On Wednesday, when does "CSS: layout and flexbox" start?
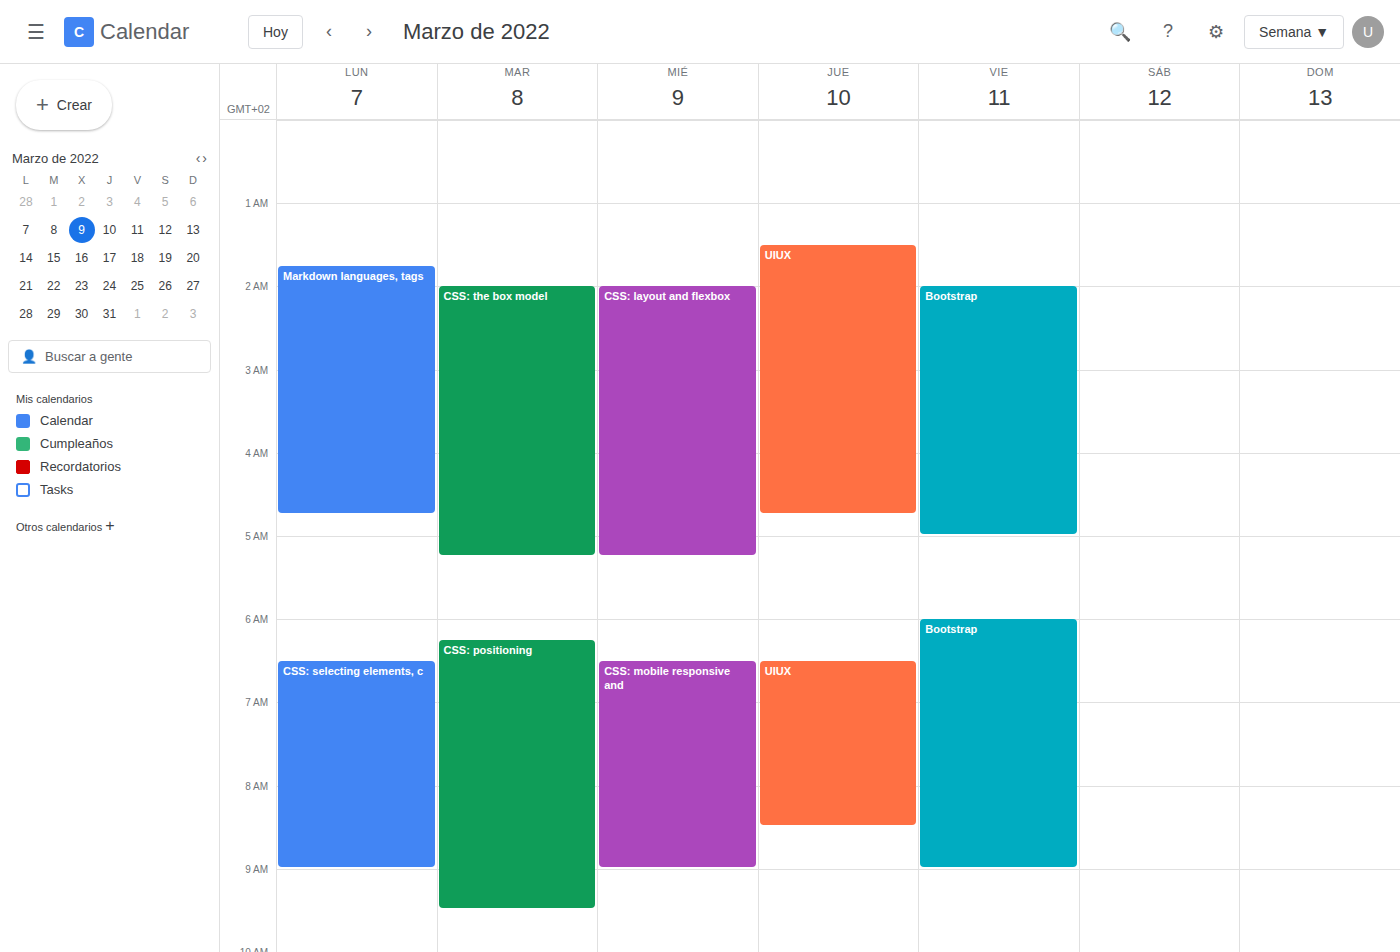
2:00 AM